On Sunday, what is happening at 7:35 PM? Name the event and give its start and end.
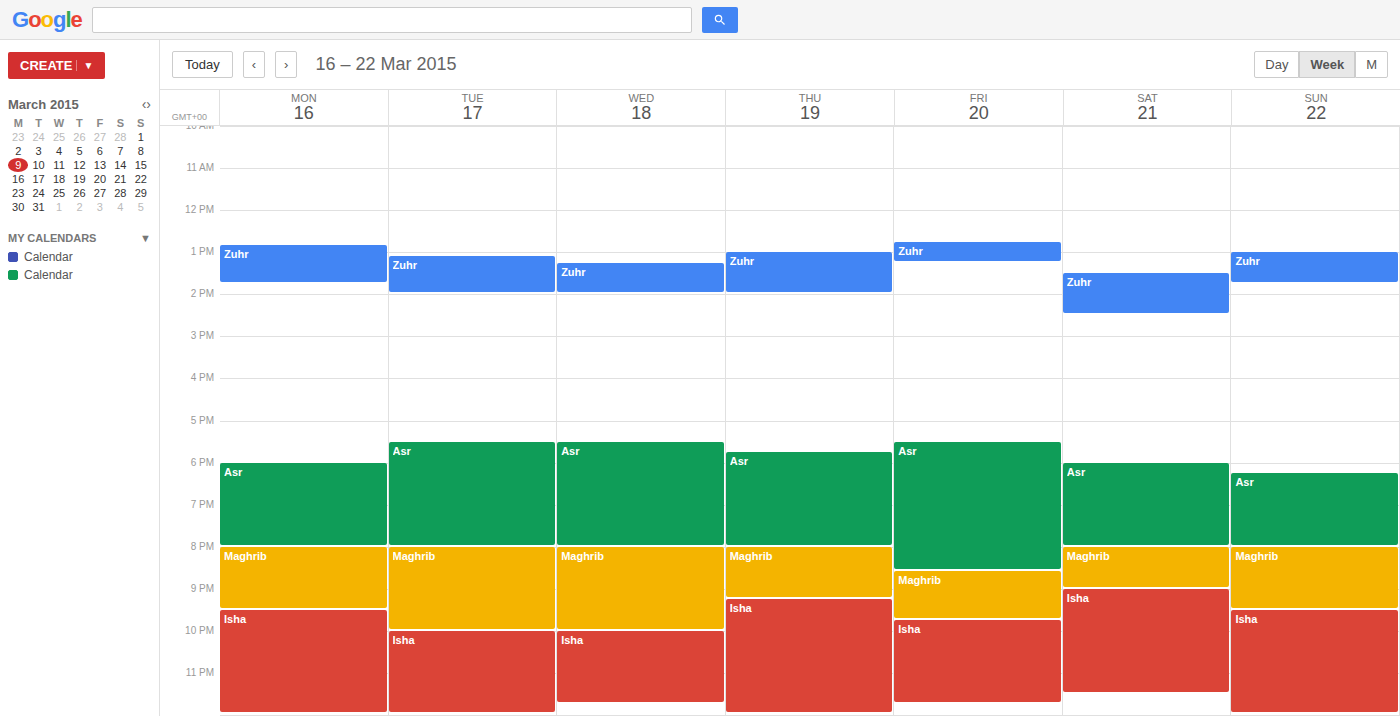
"Asr", 6:15 PM to 8:00 PM